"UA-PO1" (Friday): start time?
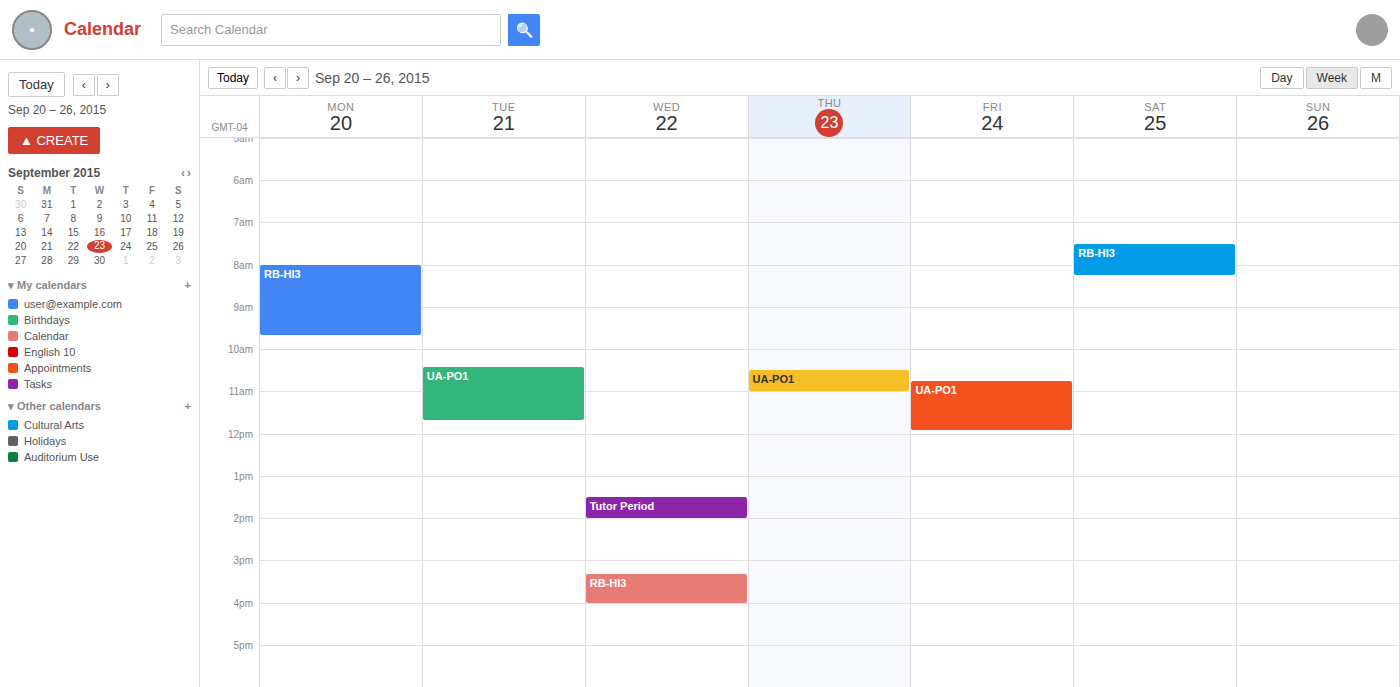
10:45 AM